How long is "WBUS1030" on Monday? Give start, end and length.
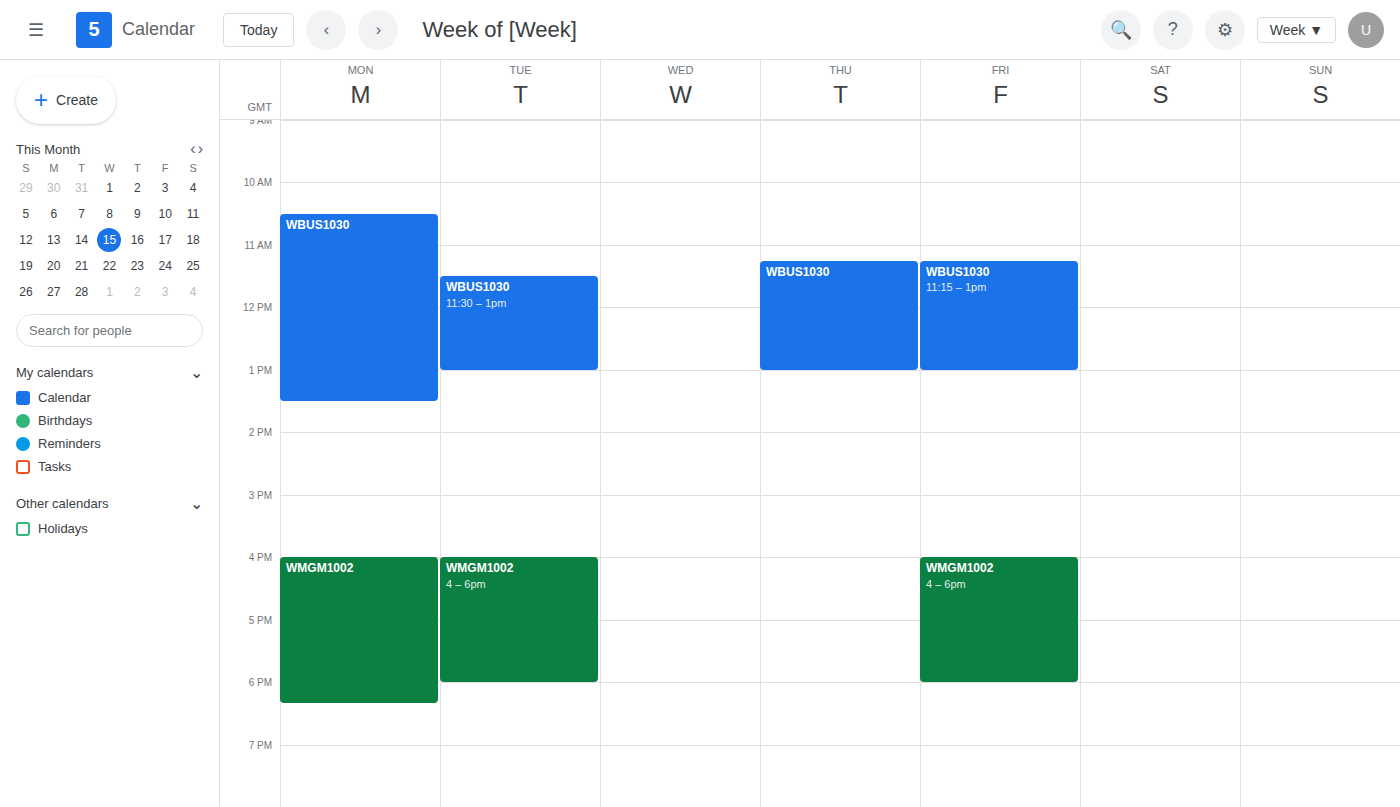
10:30 AM to 1:30 PM, 3 hours